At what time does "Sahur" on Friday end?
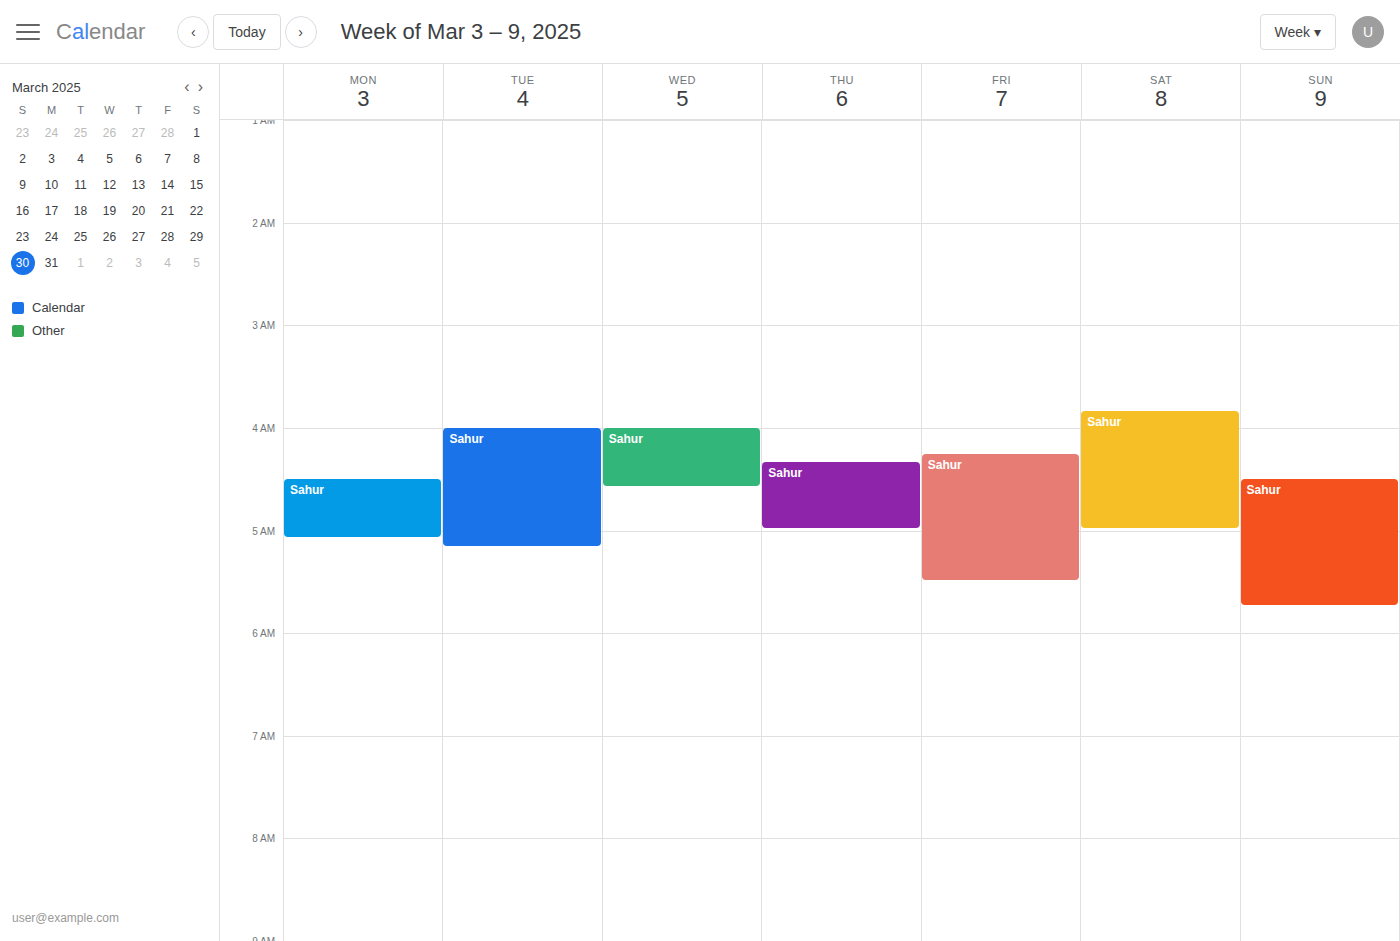
5:30 AM